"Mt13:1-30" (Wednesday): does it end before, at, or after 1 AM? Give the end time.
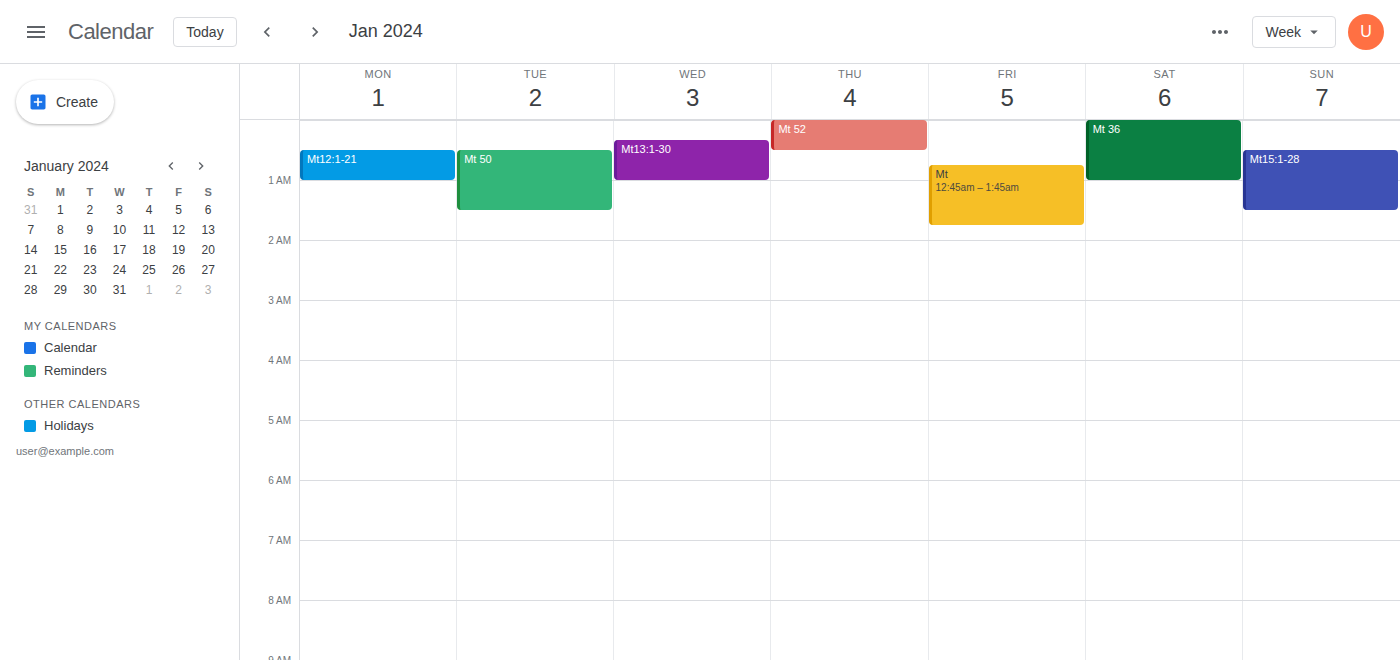
1:00 AM -- exactly at 1 AM, on the 1 AM line.